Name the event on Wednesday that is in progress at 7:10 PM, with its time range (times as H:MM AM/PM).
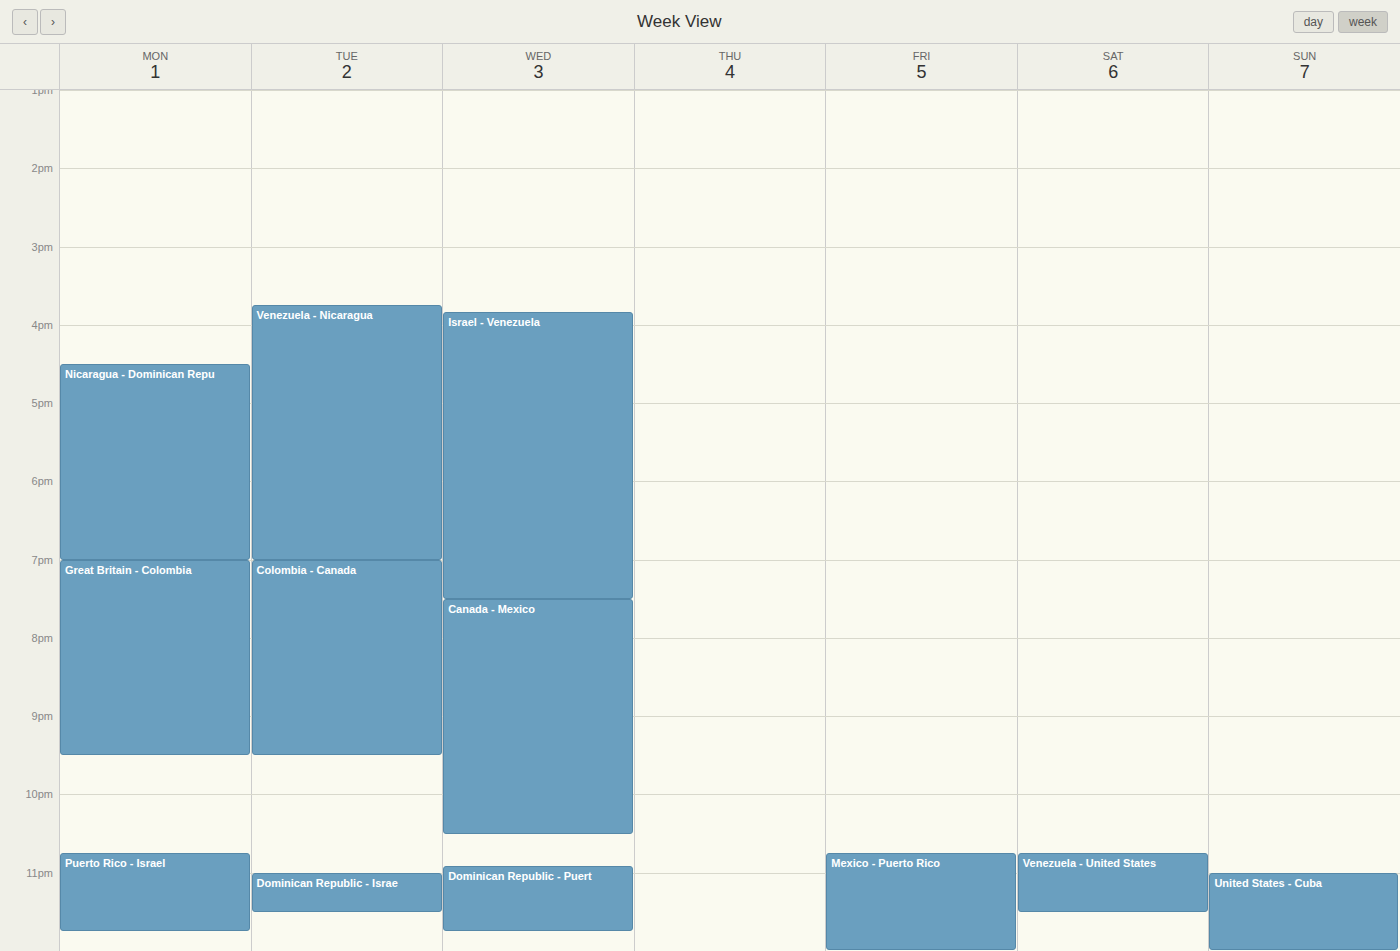
"Israel - Venezuela", 3:50 PM to 7:30 PM